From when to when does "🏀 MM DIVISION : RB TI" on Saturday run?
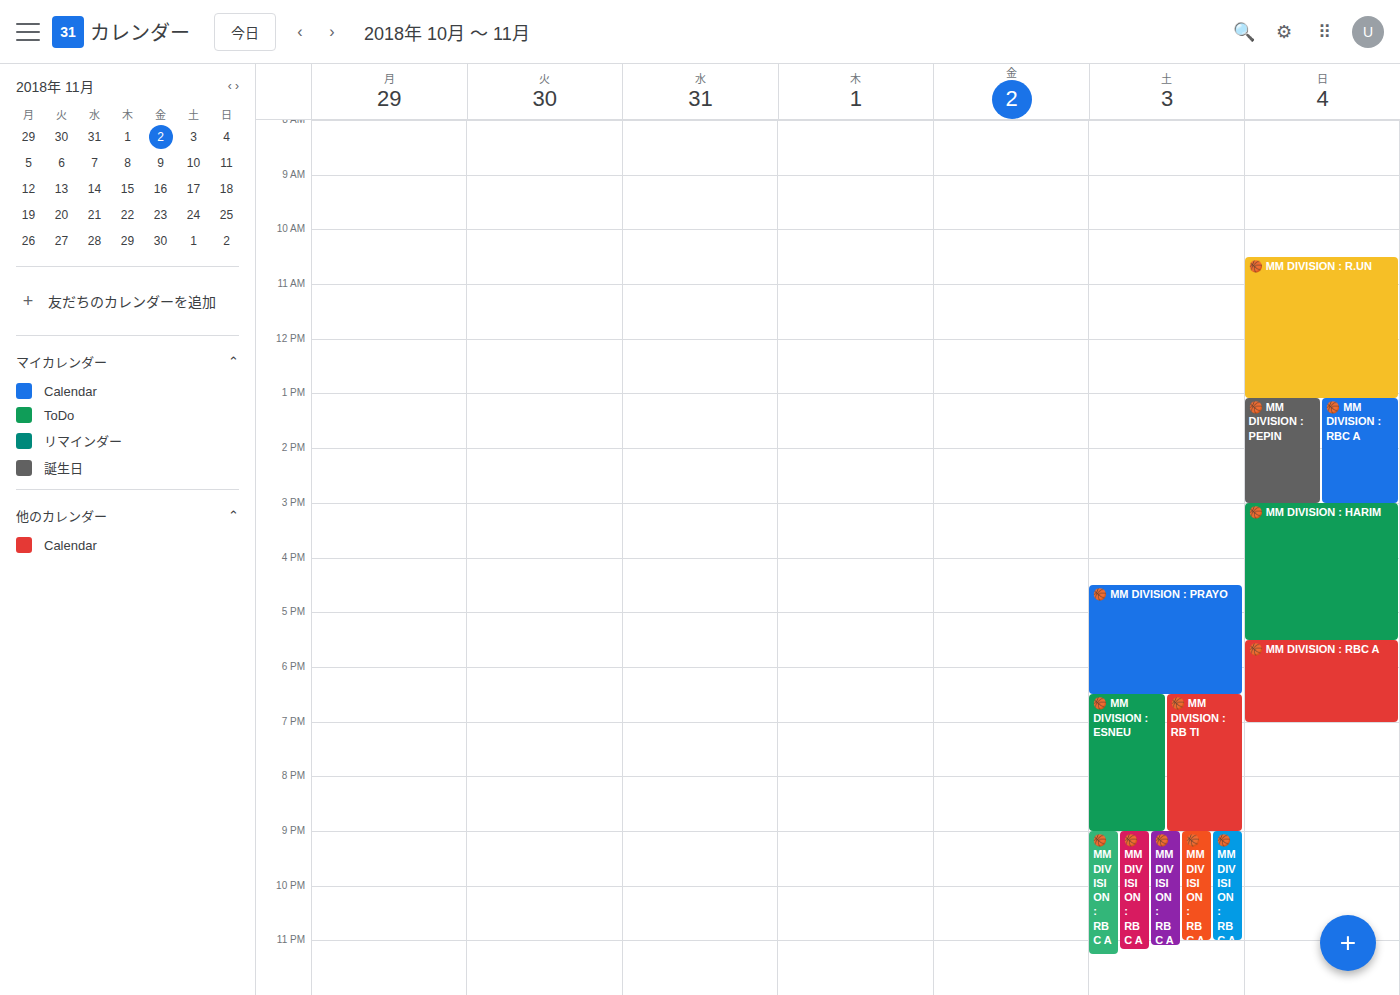
6:30 PM to 9:00 PM